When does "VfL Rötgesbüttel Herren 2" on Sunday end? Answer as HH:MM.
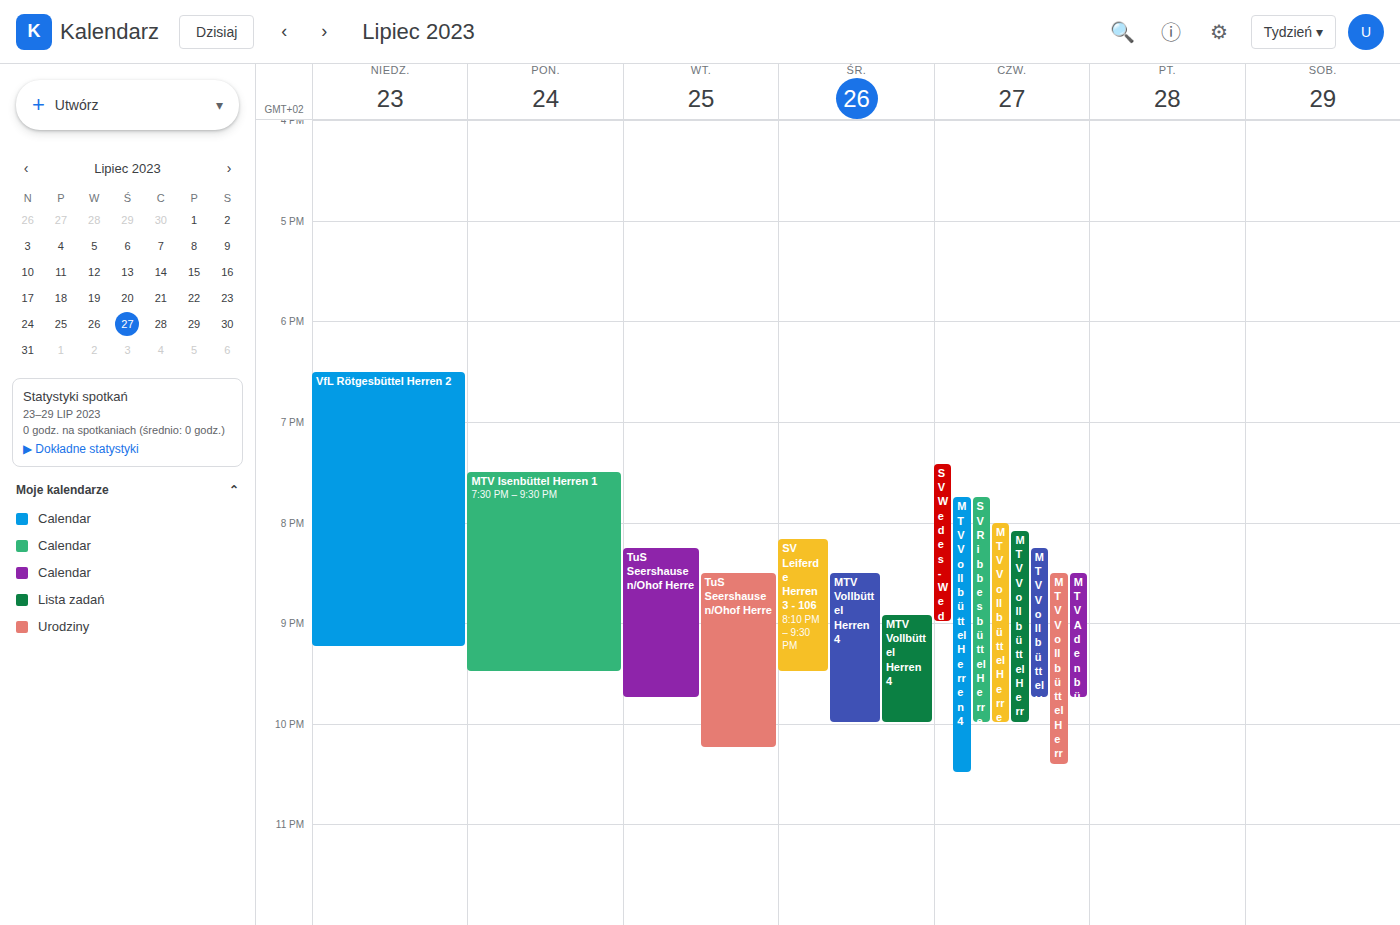
21:15